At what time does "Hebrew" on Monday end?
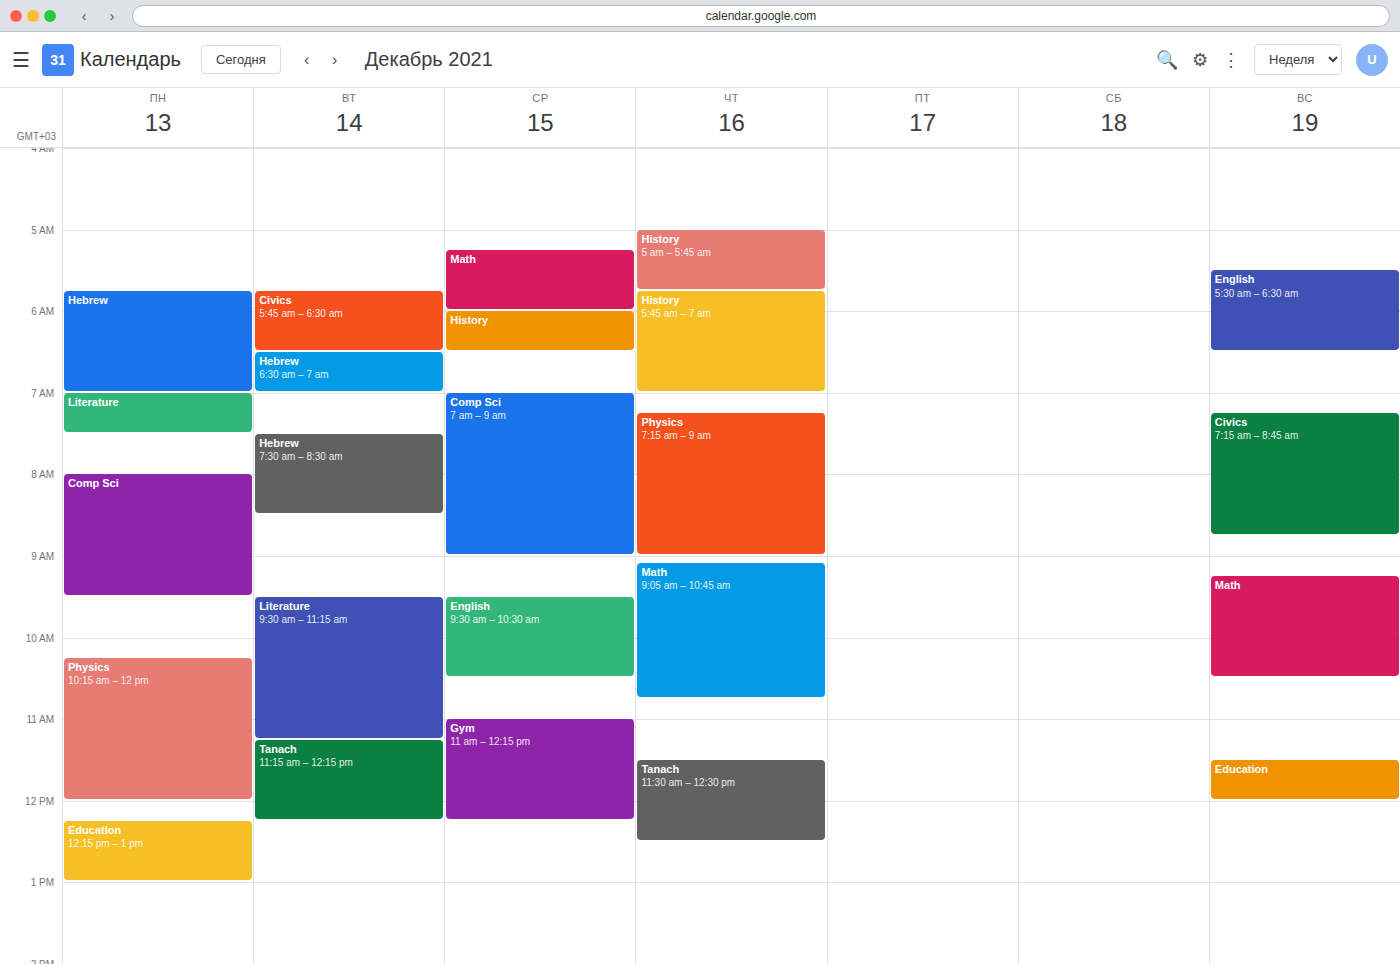
07:00